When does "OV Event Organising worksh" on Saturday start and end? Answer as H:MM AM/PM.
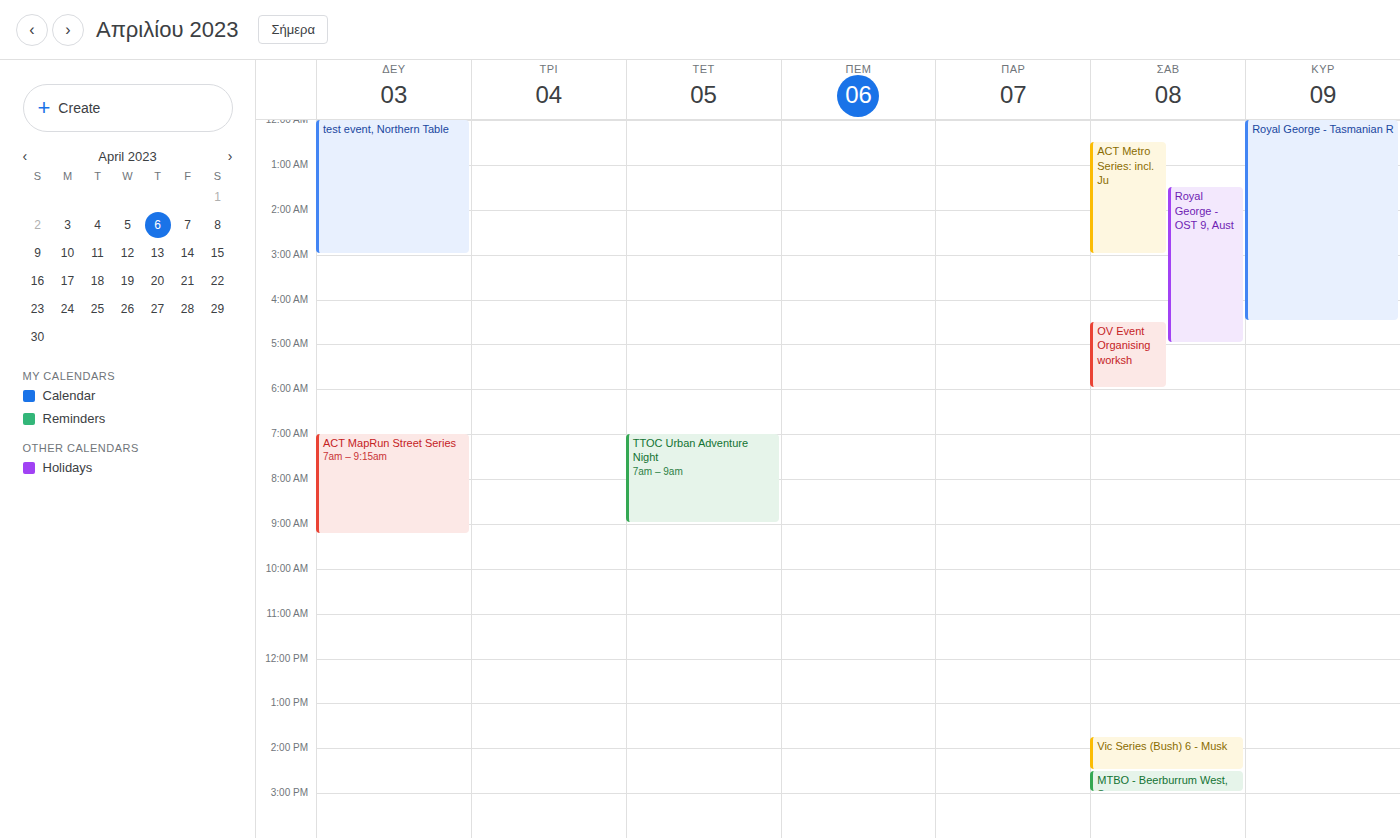
4:30 AM to 6:00 AM